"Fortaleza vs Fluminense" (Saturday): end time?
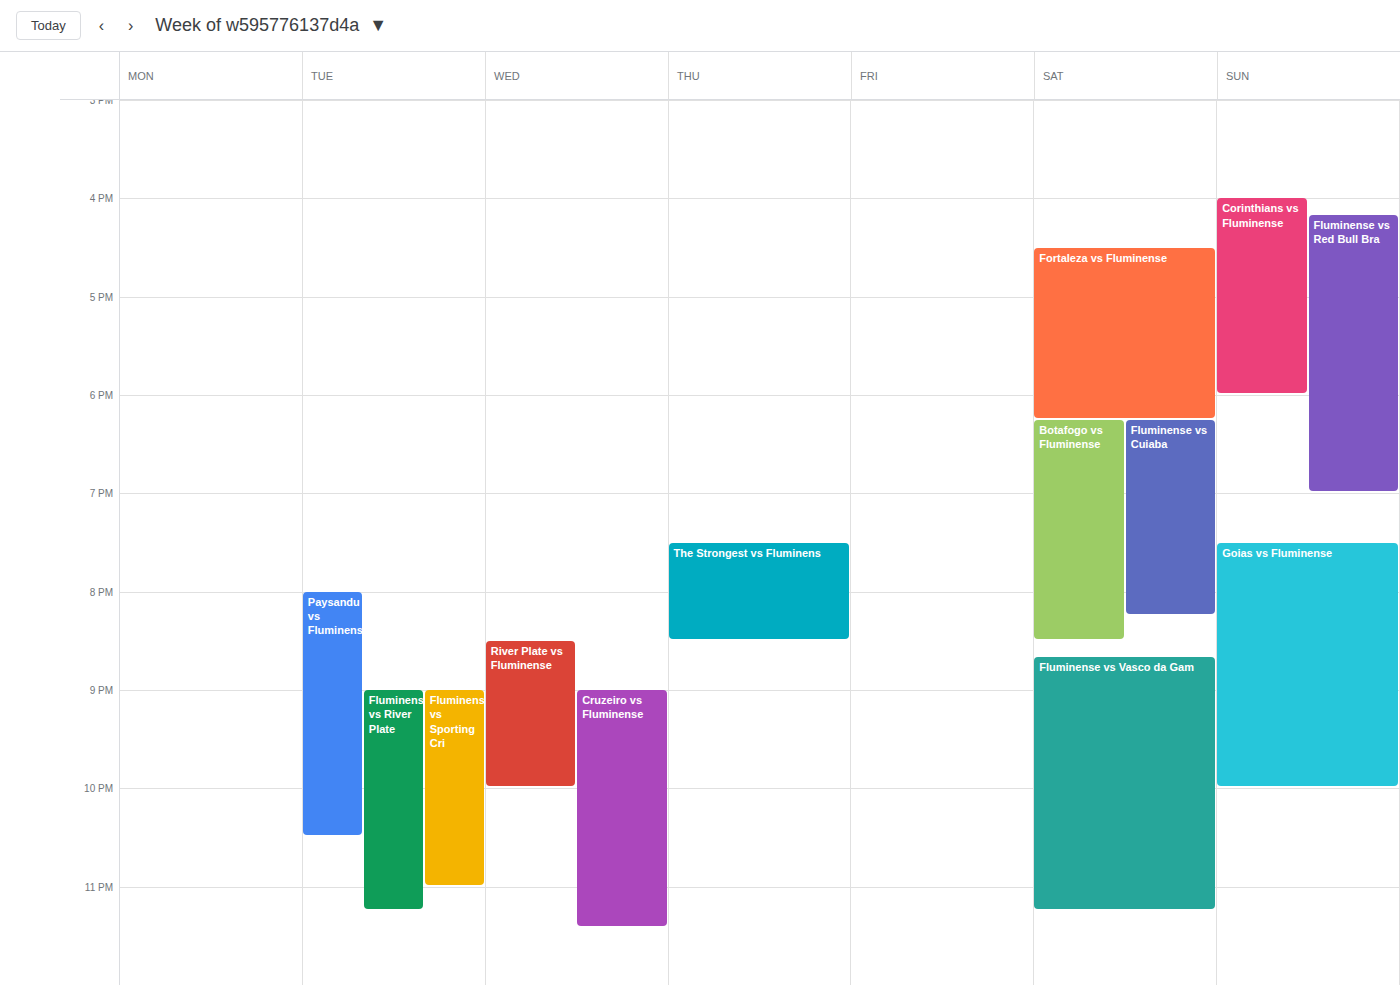
6:15 PM